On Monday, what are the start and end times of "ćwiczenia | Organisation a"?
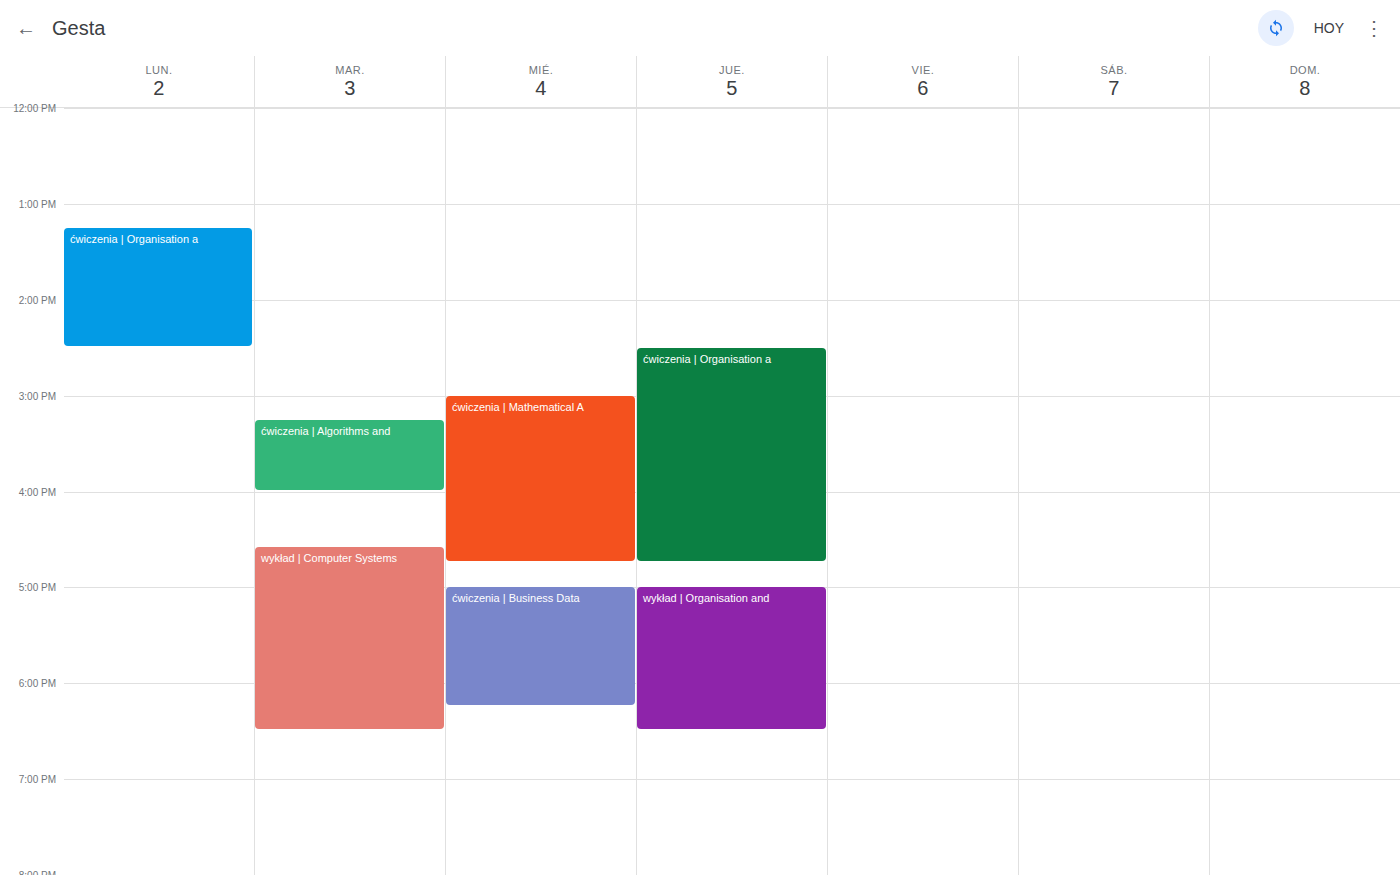
1:15 PM to 2:30 PM